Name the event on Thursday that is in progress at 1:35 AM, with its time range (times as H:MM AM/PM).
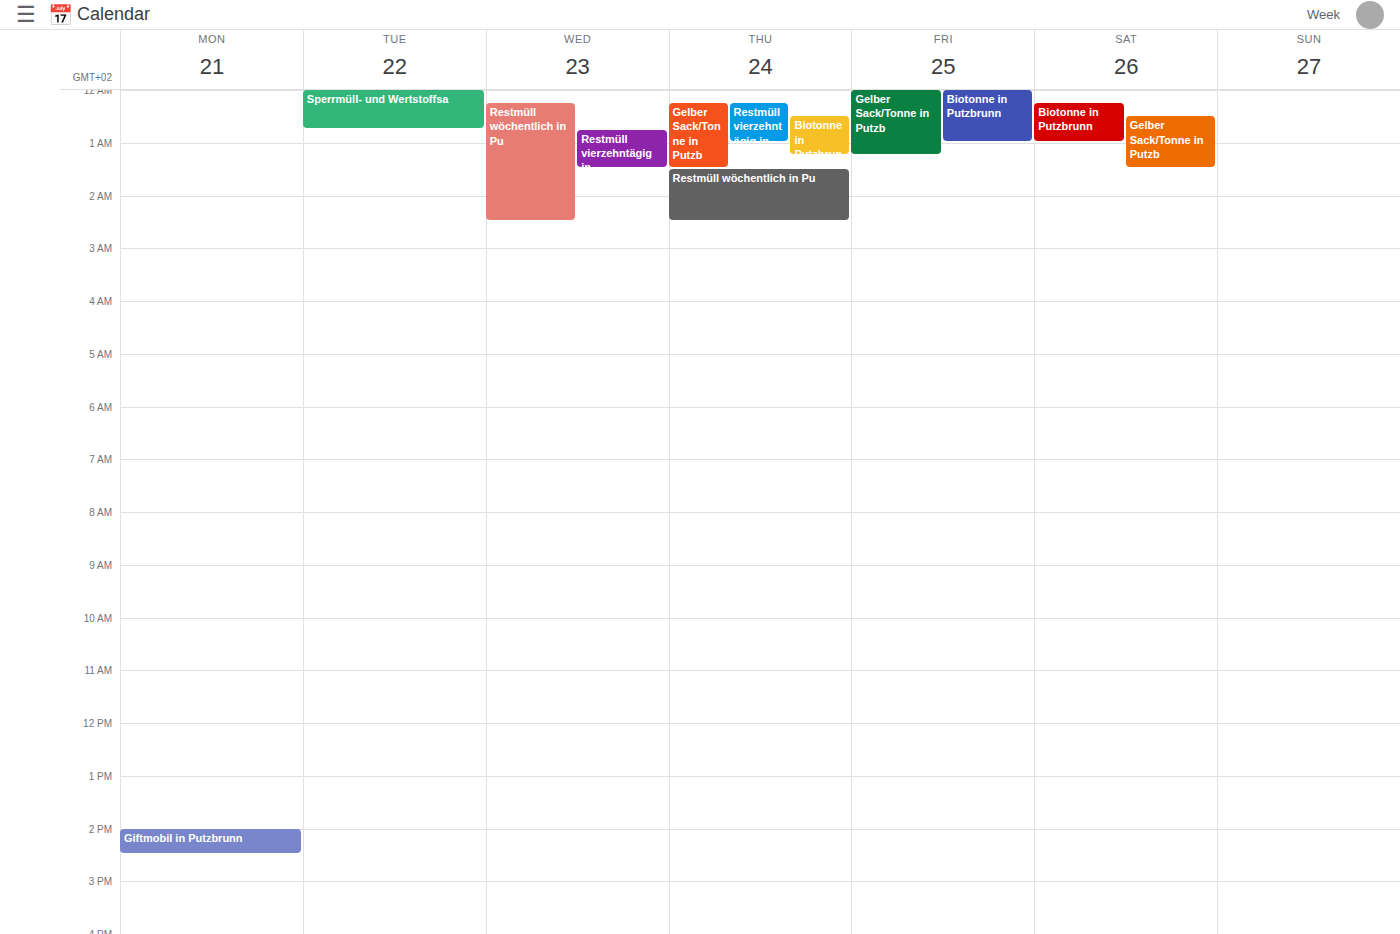
"Restmüll wöchentlich in Pu", 1:30 AM to 2:30 AM